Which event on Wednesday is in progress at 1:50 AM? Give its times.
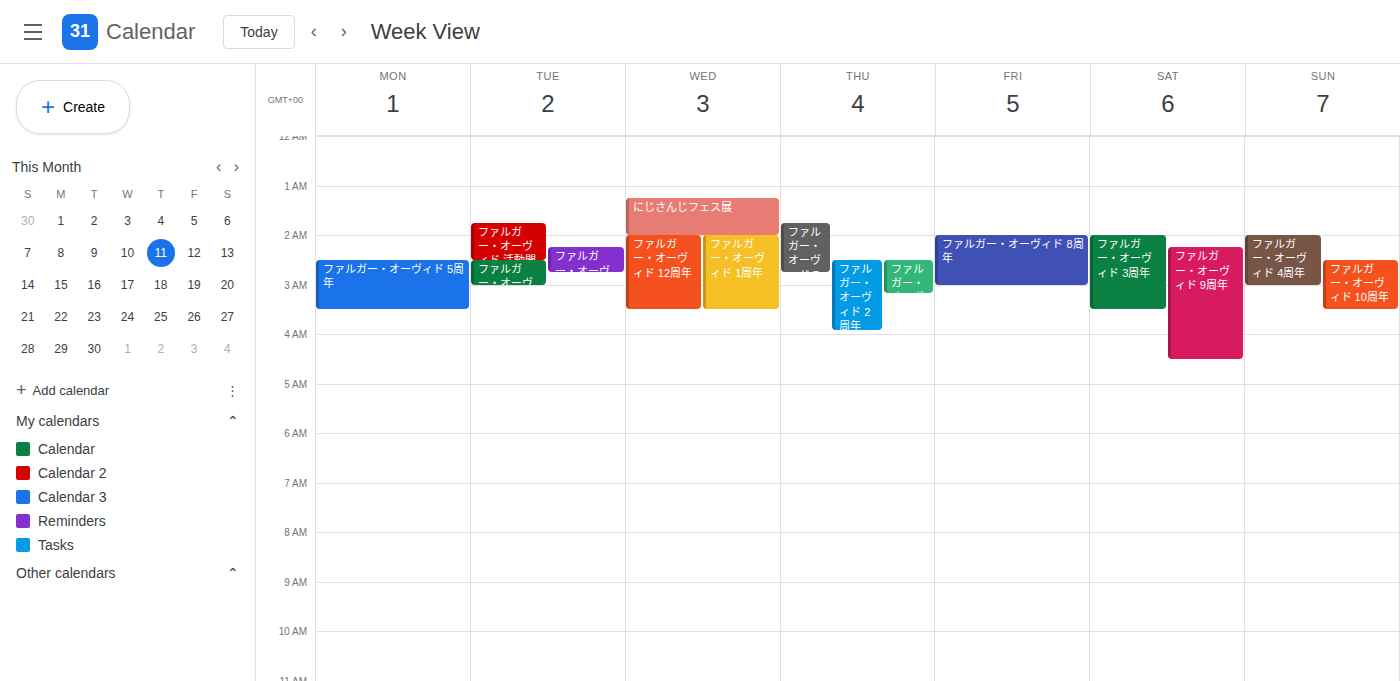
"にじさんじフェス展", 1:15 AM to 2:00 AM